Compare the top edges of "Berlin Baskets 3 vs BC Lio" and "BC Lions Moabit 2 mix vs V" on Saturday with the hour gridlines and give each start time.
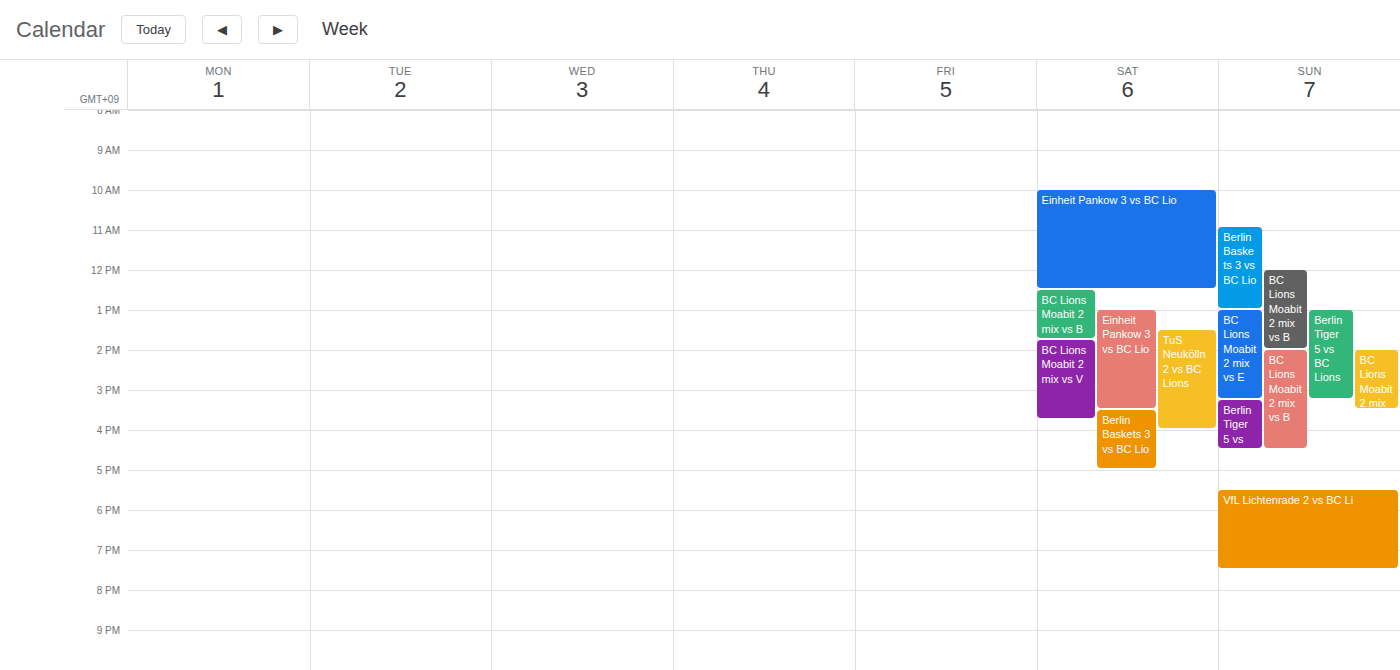
"Berlin Baskets 3 vs BC Lio": 3:30 PM, halfway between the 3 PM and 4 PM lines. "BC Lions Moabit 2 mix vs V": 1:45 PM, neither: three quarters of the way from the 1 PM line to the 2 PM line.